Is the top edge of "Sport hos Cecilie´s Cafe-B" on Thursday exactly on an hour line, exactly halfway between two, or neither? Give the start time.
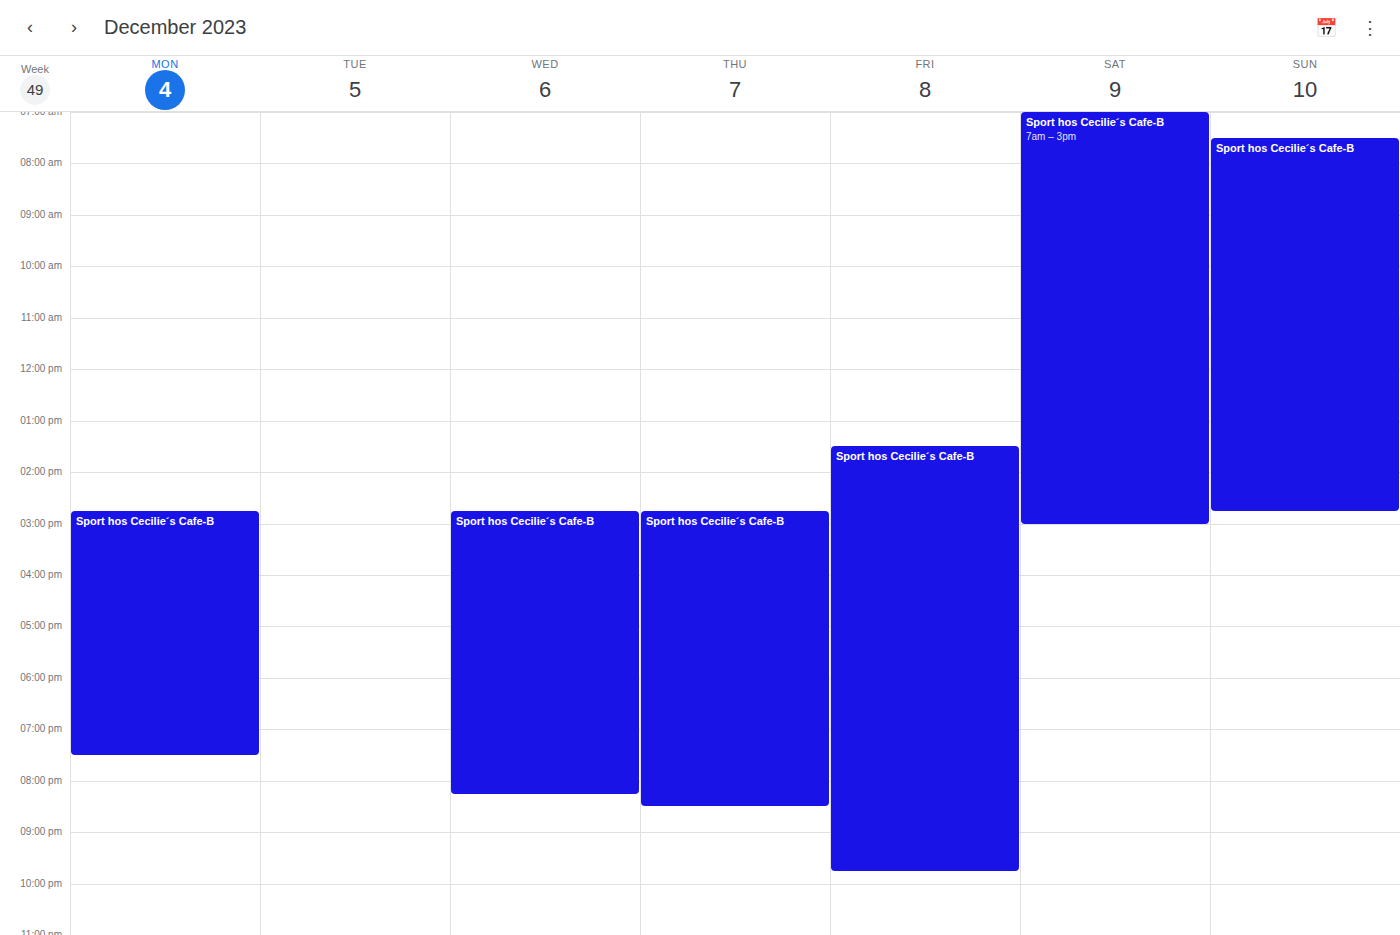
2:45 PM -- neither: three quarters of the way from the 2 PM line to the 3 PM line.